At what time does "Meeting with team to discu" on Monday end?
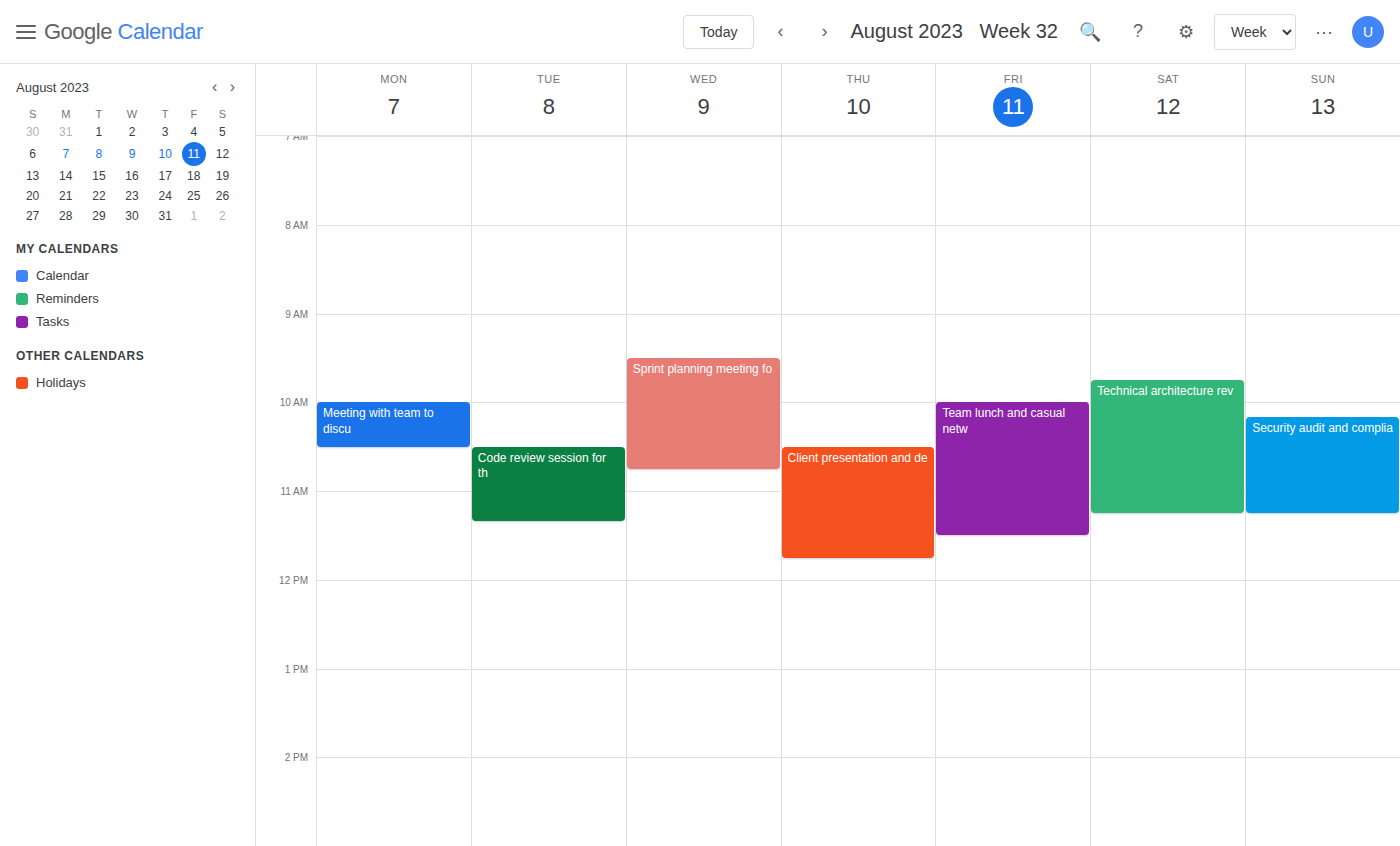
10:30 AM